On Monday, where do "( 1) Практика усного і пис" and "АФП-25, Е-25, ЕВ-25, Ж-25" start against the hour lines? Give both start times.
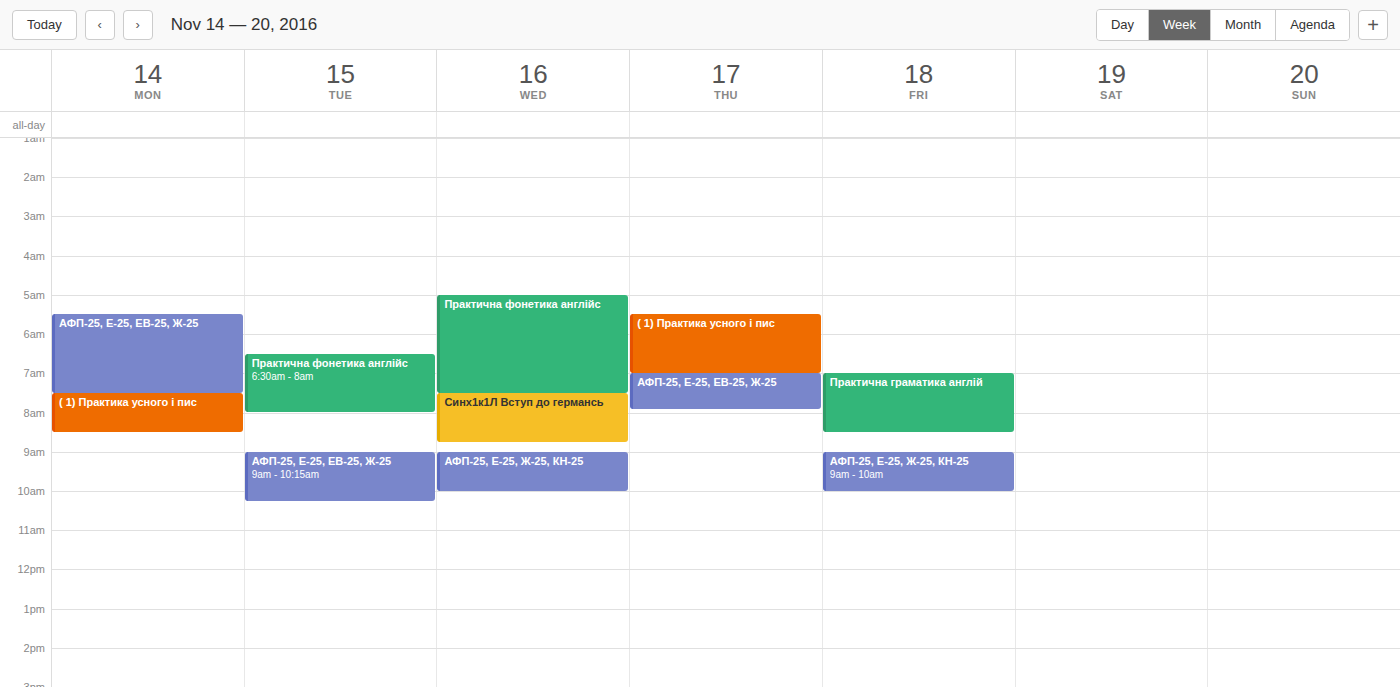
"( 1) Практика усного і пис": 7:30 AM, halfway between the 7 AM and 8 AM lines. "АФП-25, Е-25, ЕВ-25, Ж-25": 5:30 AM, halfway between the 5 AM and 6 AM lines.